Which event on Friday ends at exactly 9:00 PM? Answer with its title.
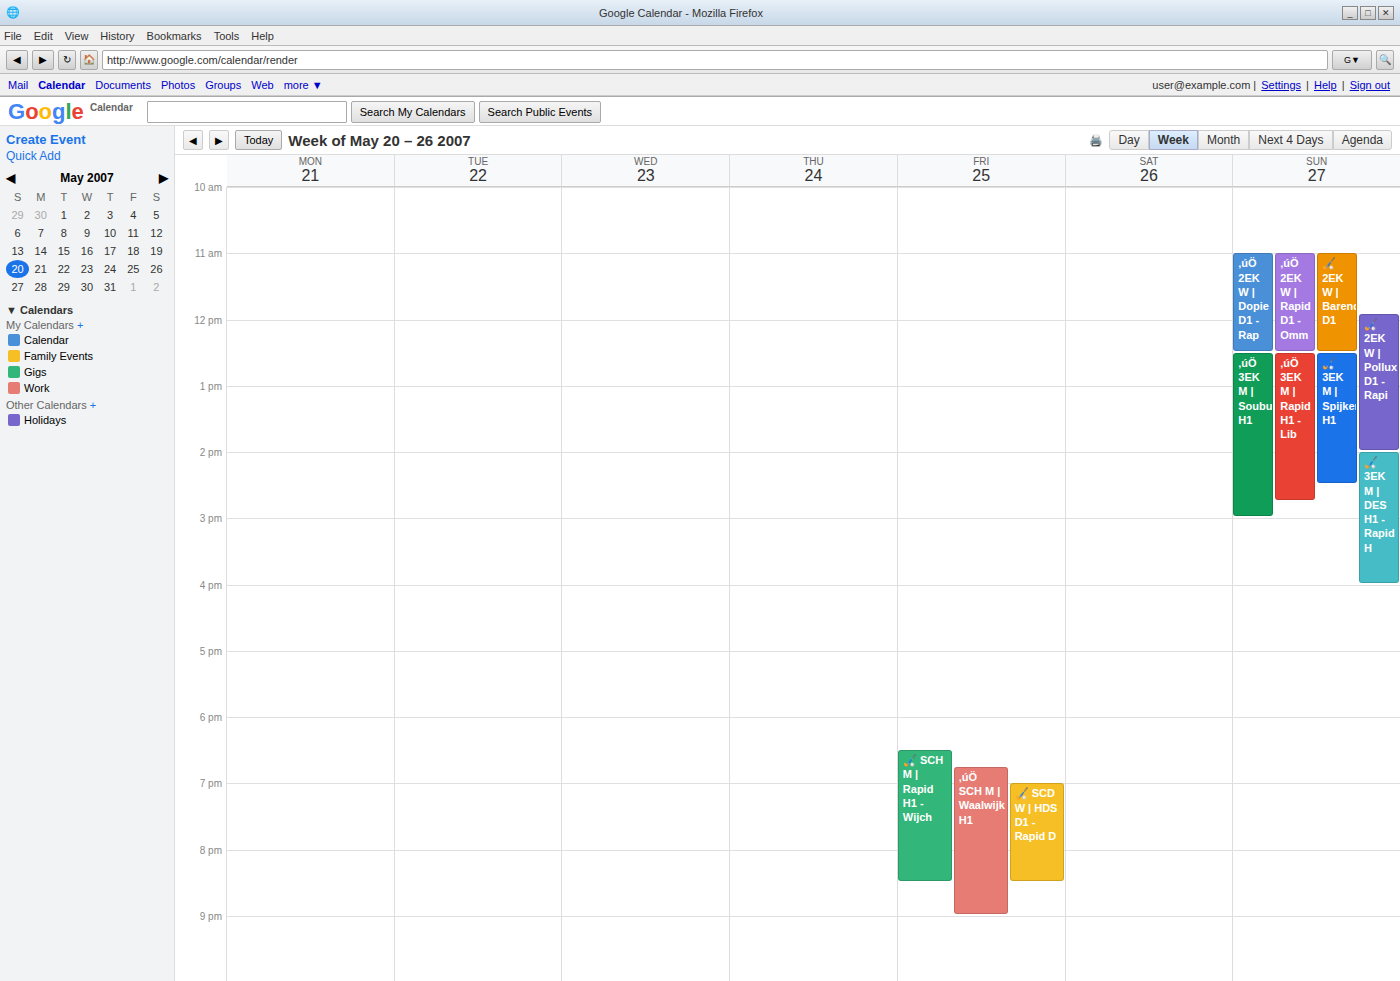
"‚úÖ SCH M | Waalwijk H1"